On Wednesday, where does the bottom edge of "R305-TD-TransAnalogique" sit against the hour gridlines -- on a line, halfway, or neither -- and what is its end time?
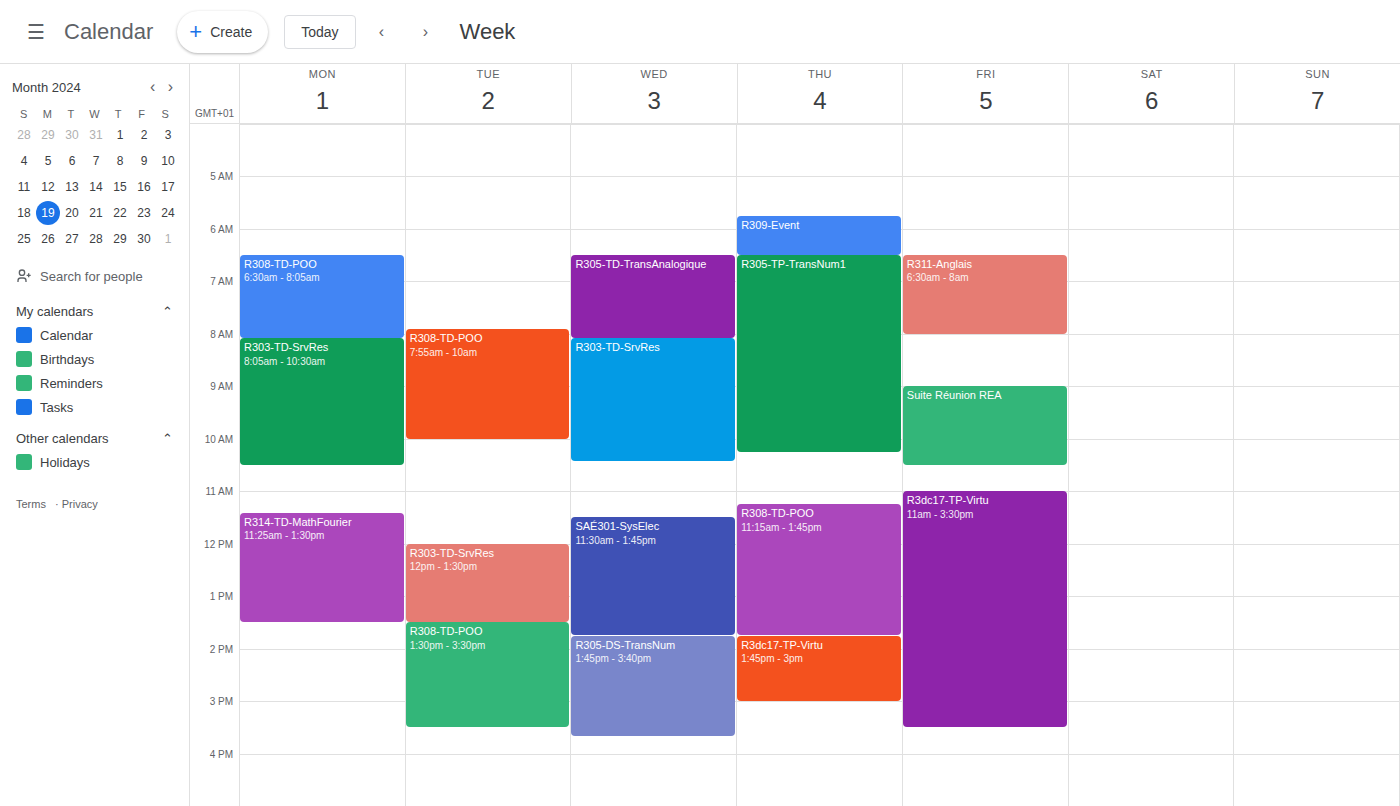
8:05 AM -- neither: 5 minutes below the 8 AM line and 55 minutes above the 9 AM line.